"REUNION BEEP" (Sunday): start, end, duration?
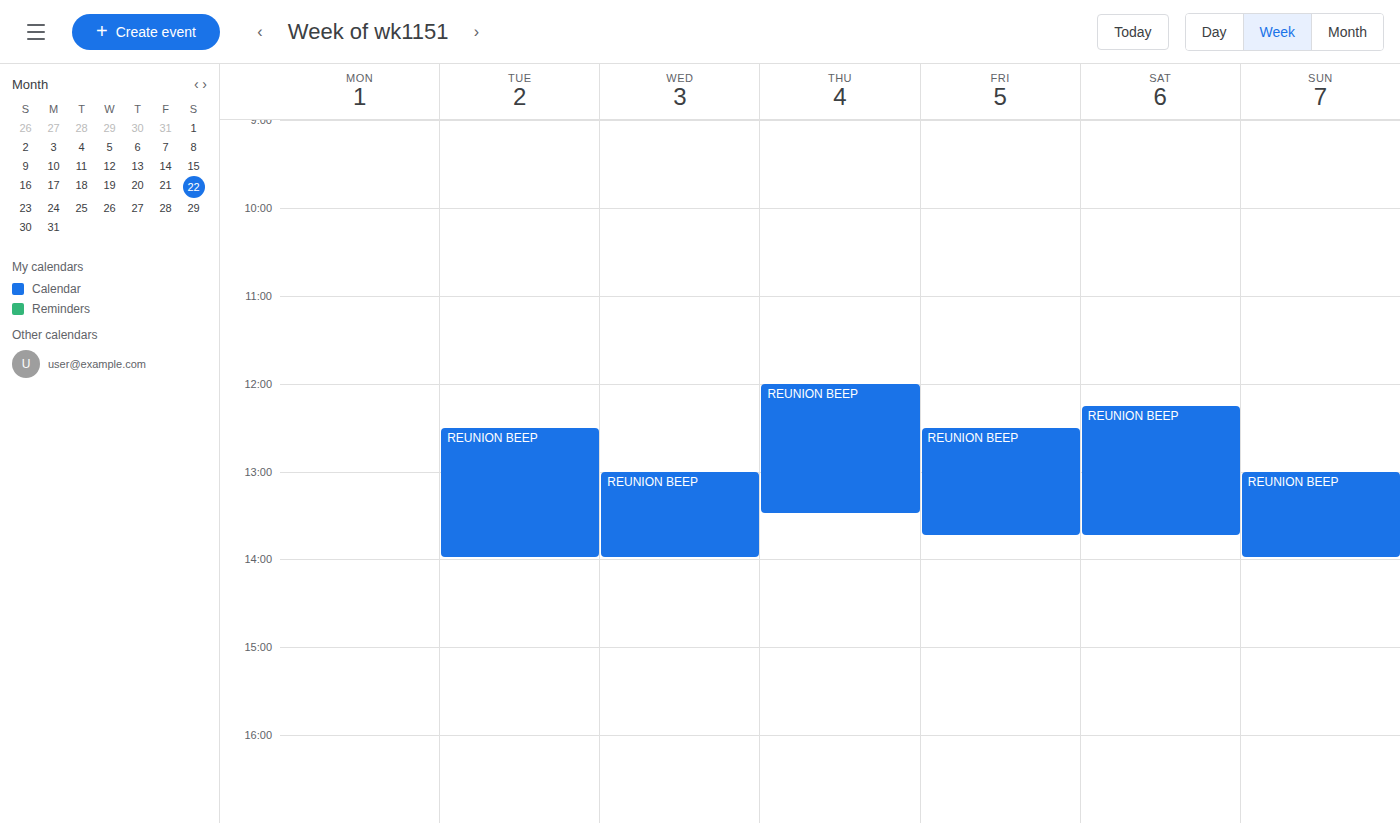
1:00 PM to 2:00 PM, 1 hour